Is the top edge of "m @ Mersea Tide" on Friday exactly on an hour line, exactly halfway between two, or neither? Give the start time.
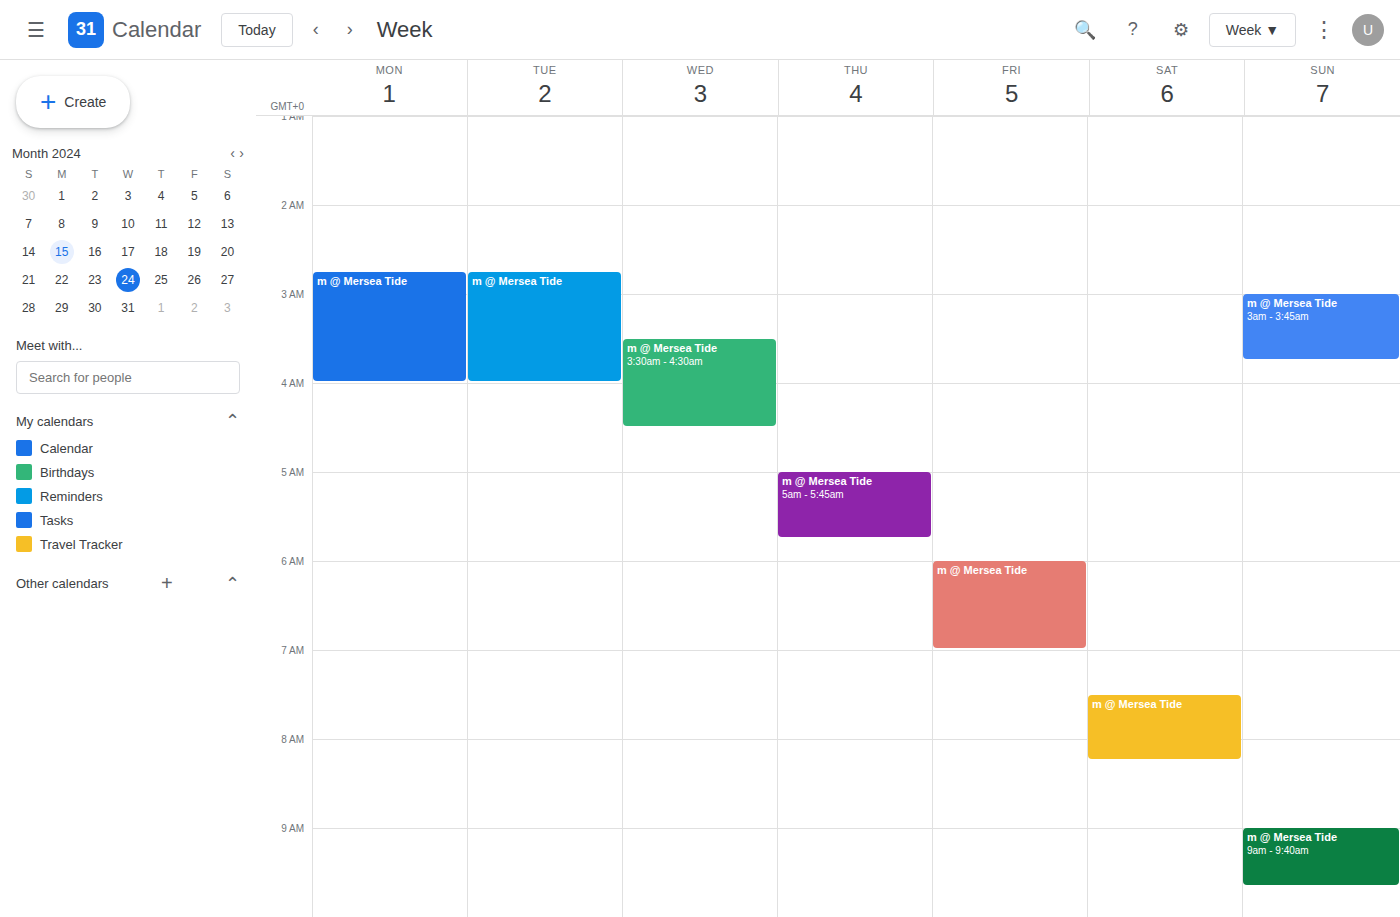
6:00 AM -- exactly on the 6 AM line.